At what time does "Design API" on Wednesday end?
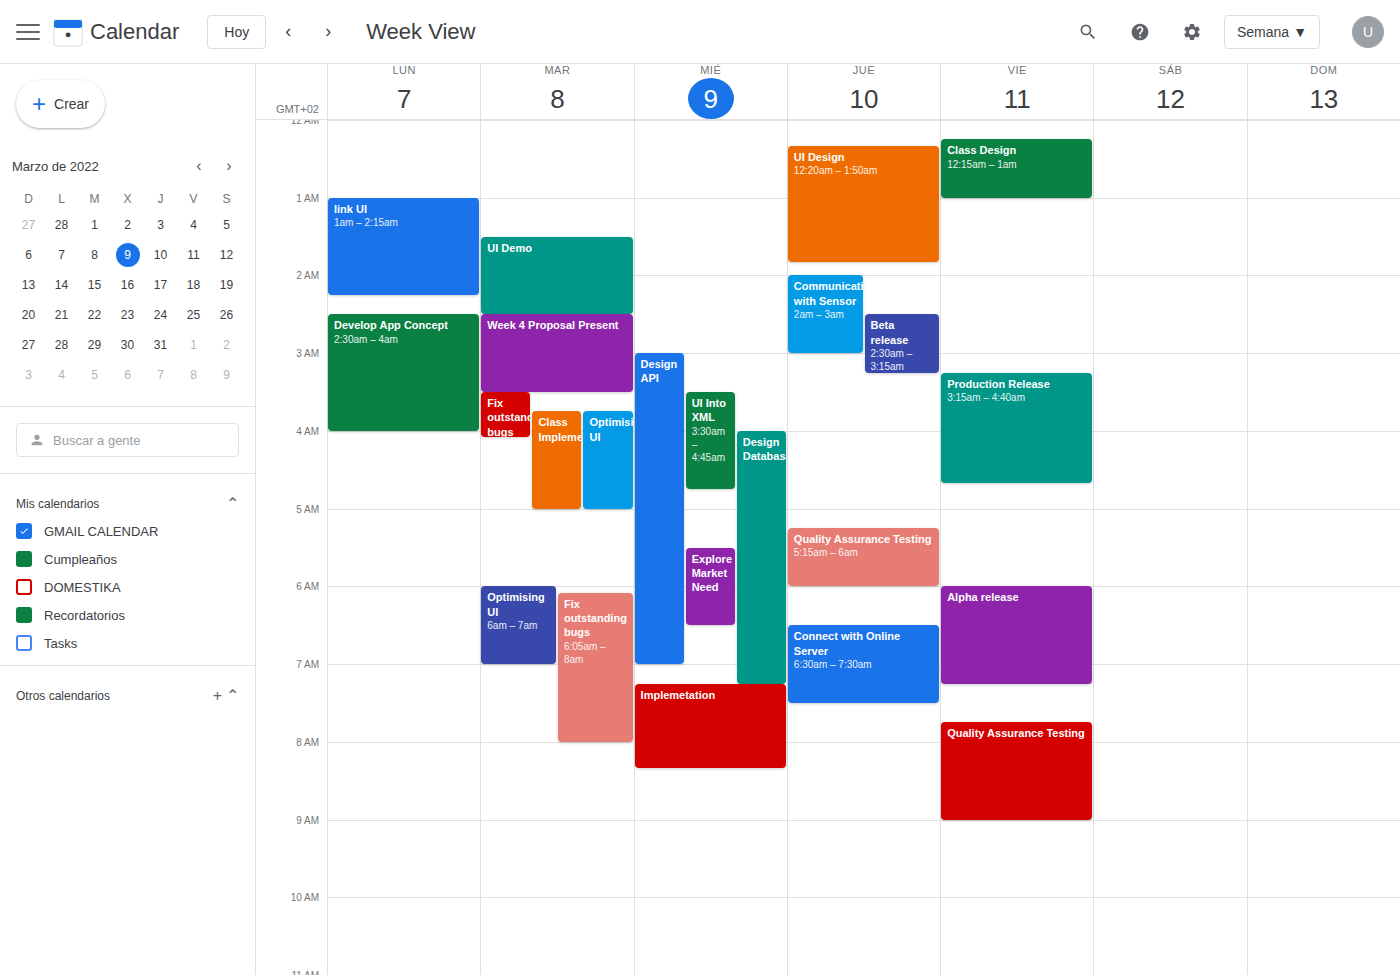
7:00 AM